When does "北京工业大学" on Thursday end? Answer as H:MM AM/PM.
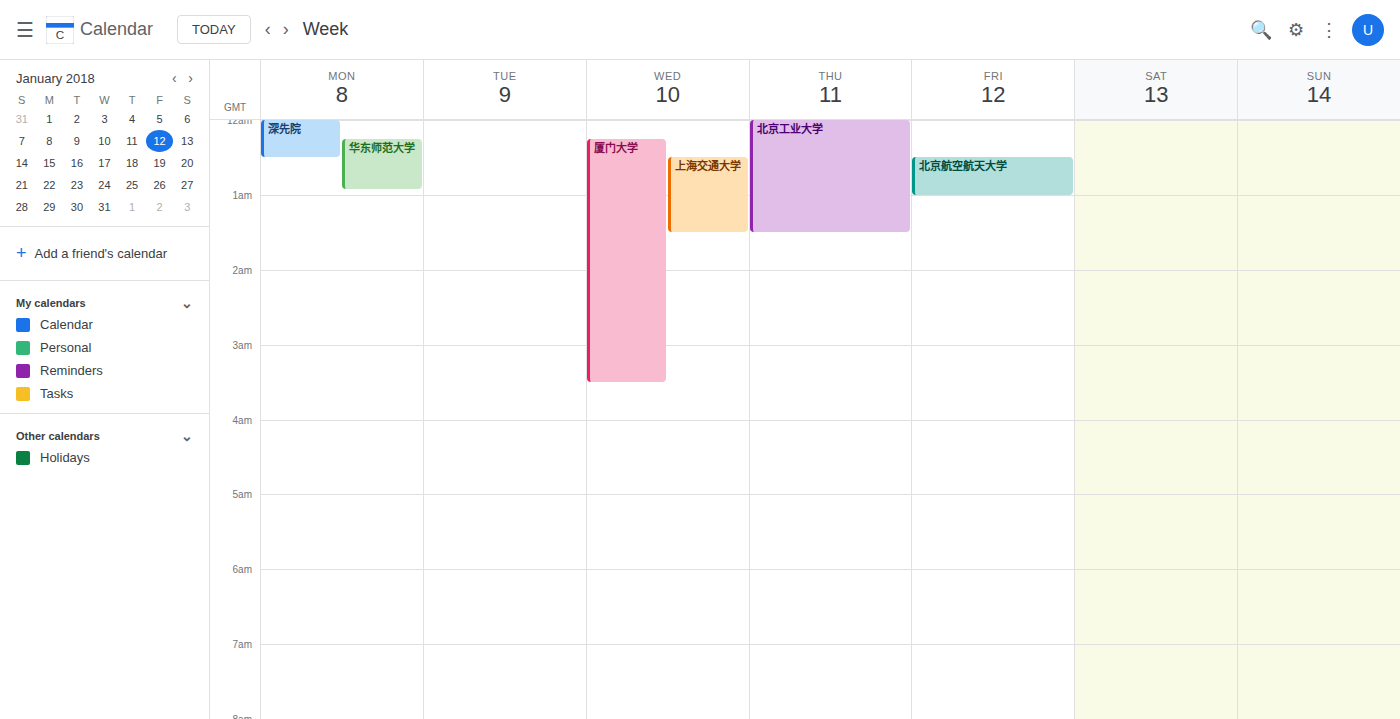
1:30 AM